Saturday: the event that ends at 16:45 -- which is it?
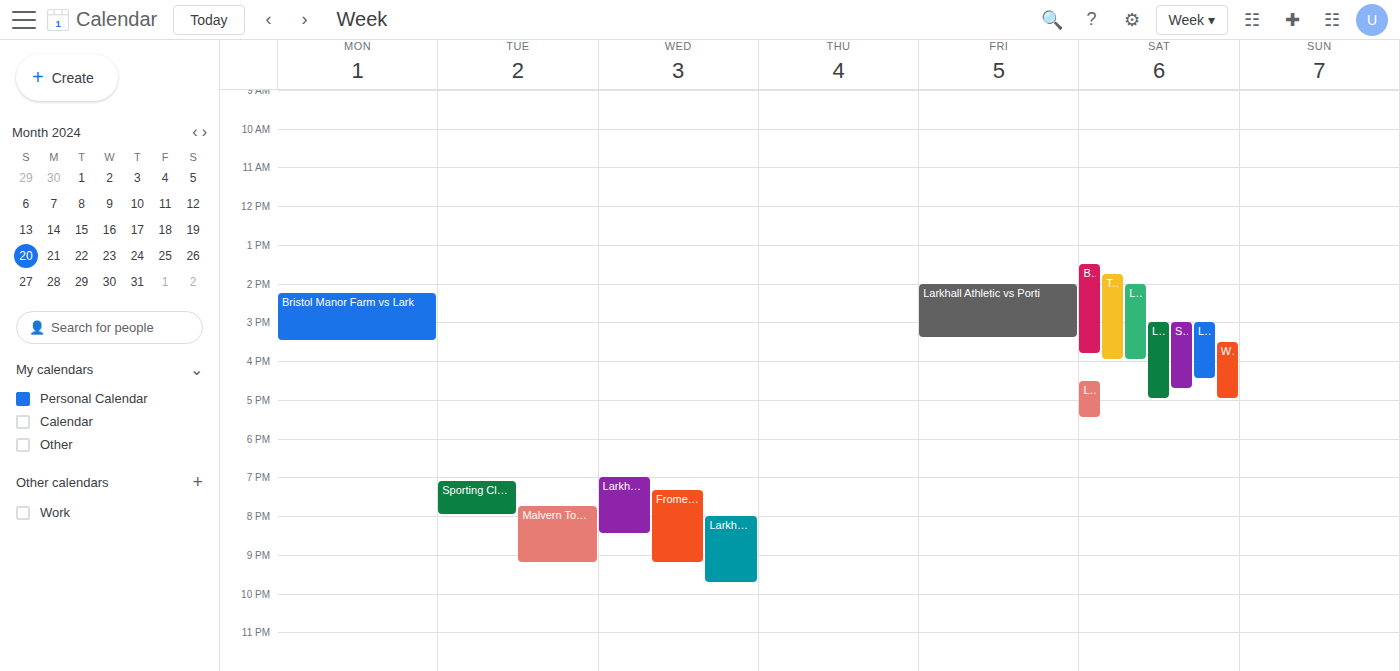
"Swindon Supermarine vs Lar"